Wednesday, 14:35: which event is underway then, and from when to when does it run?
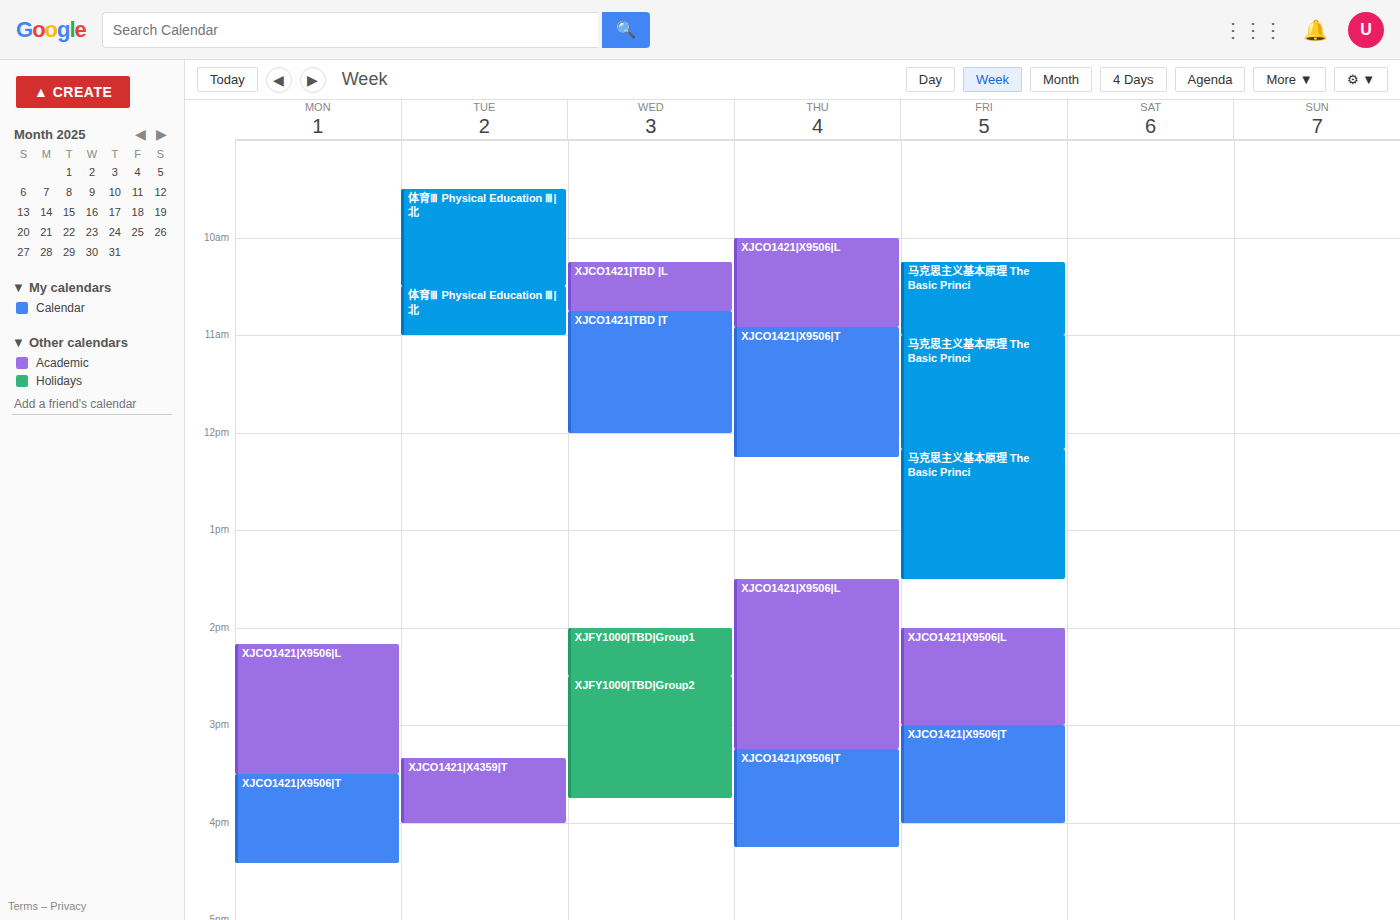
"XJFY1000|TBD|Group2", 14:30 to 15:45